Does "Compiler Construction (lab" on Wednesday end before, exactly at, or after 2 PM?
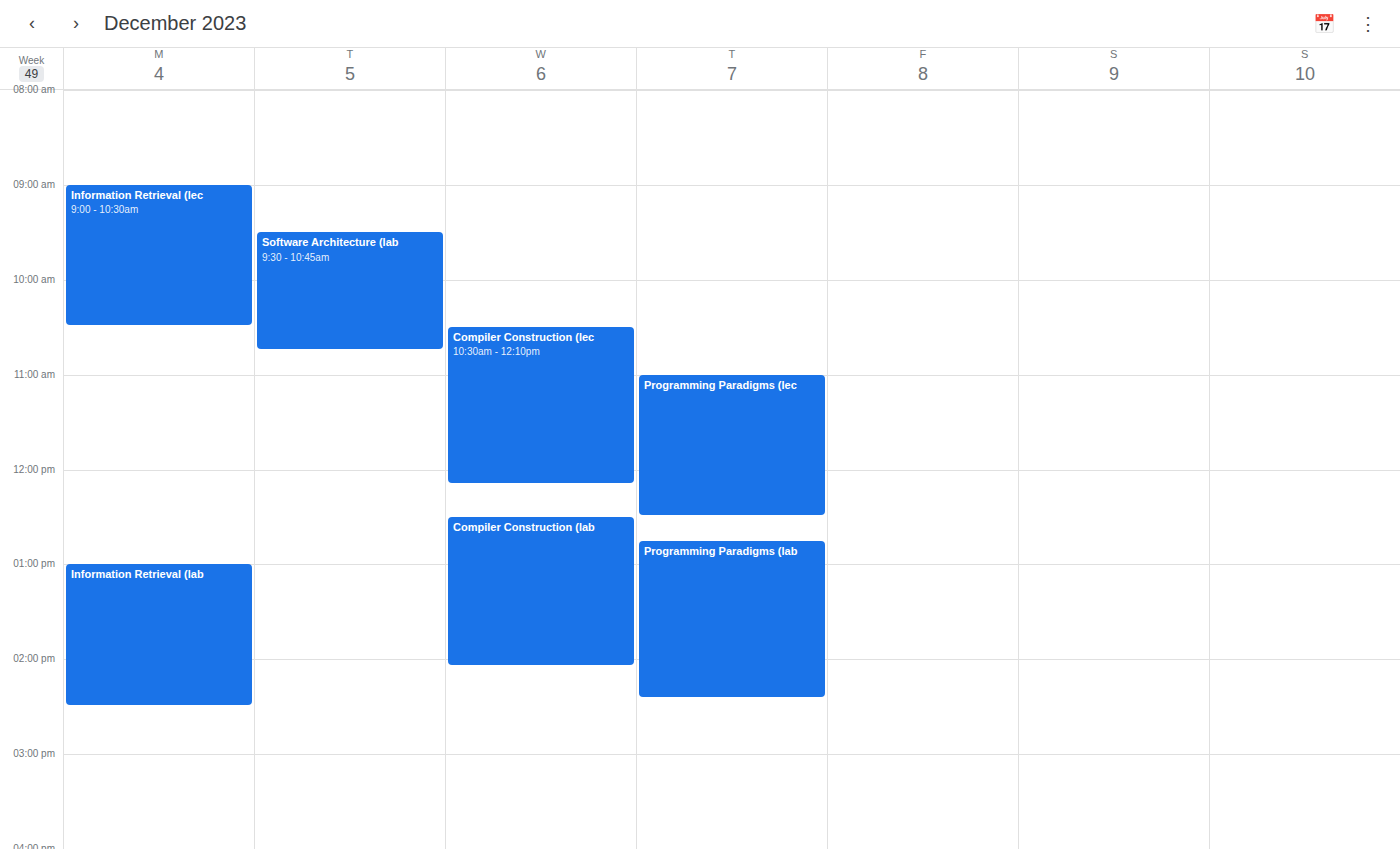
2:05 PM -- after 2 PM, 5 minutes below the 2 PM line.